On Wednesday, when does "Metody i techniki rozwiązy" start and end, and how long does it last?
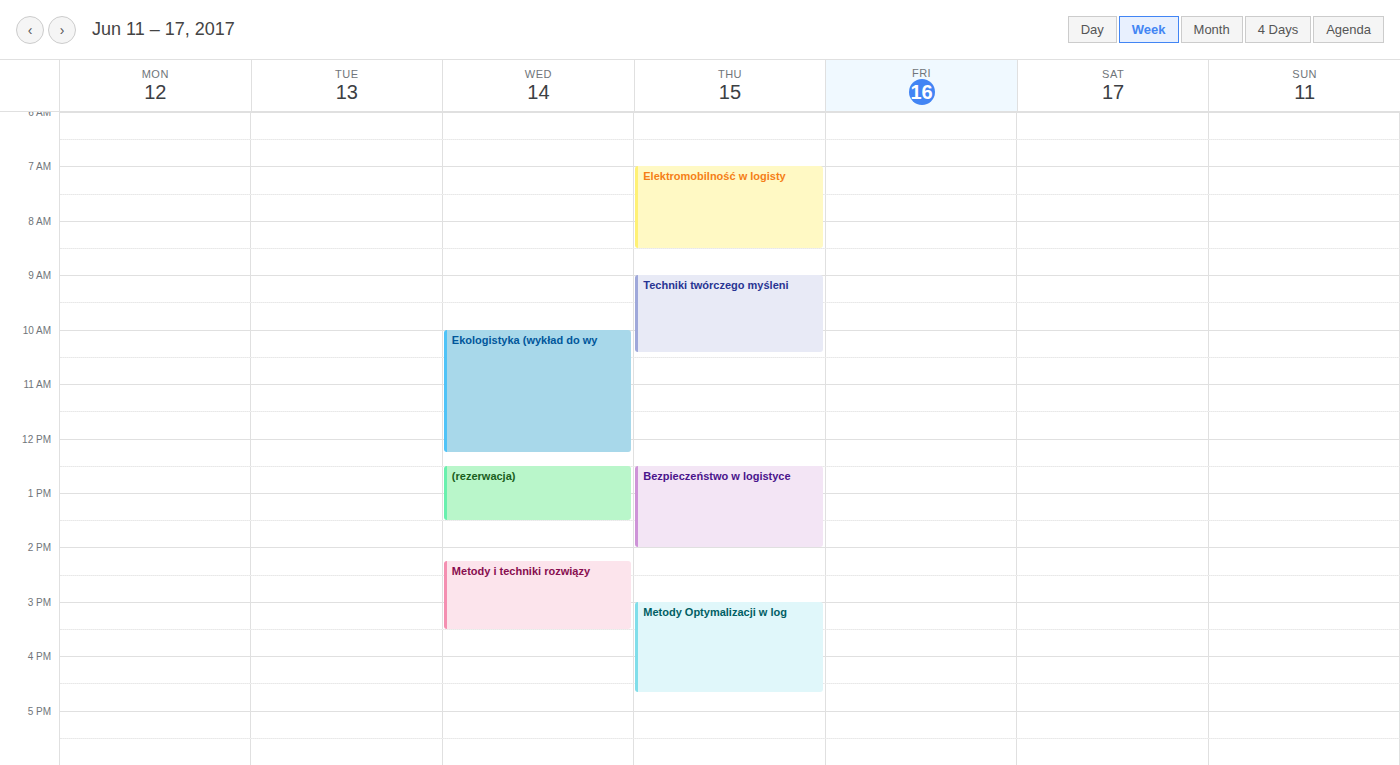
2:15 PM to 3:30 PM, 1 hour 15 minutes